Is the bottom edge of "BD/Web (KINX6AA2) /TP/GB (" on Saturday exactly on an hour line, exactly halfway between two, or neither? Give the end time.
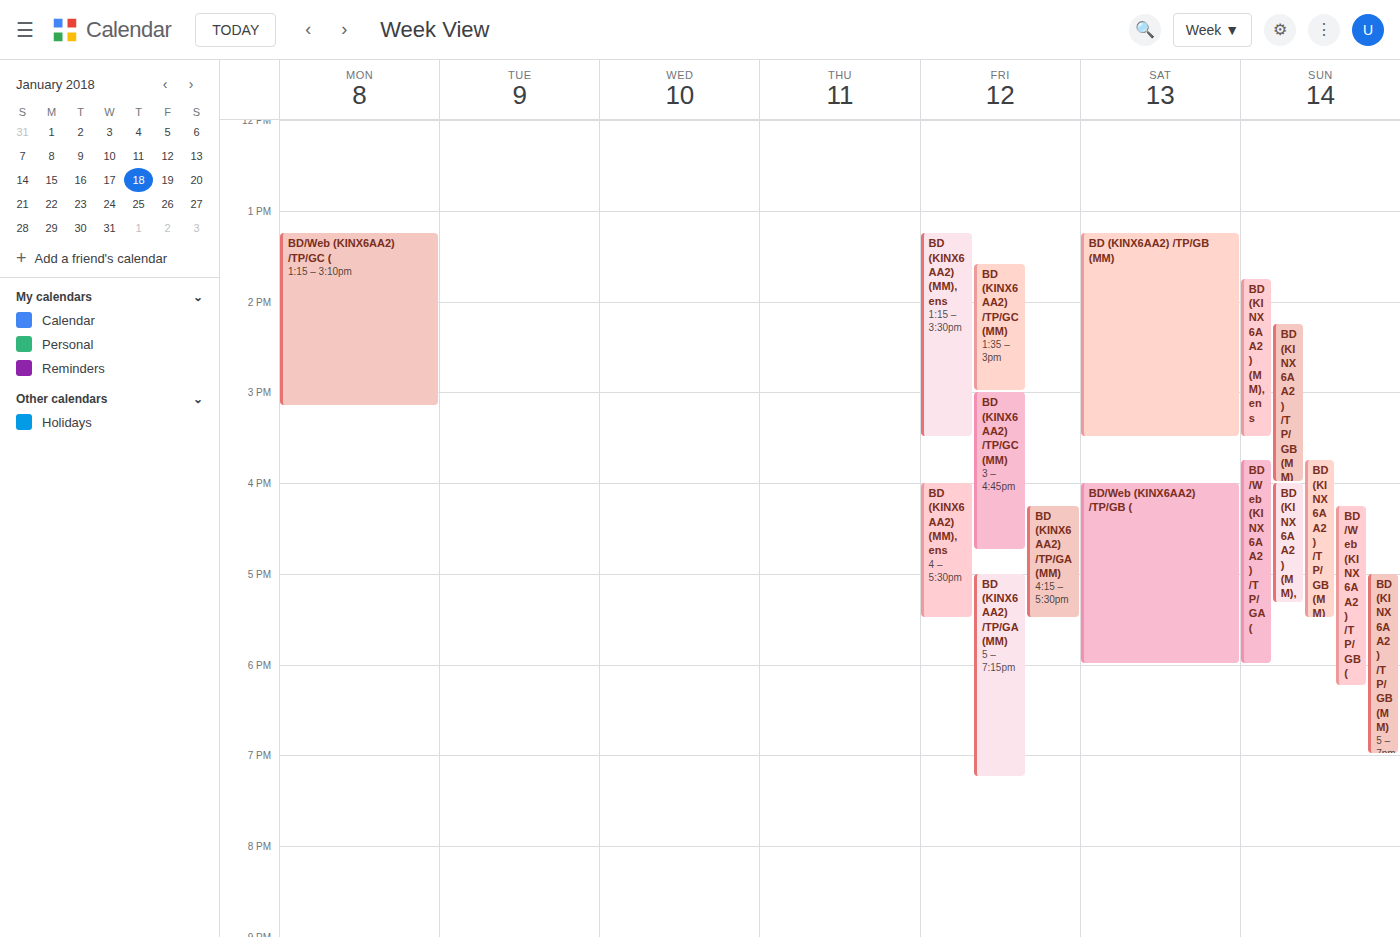
18:00 -- exactly on the 18:00 line.